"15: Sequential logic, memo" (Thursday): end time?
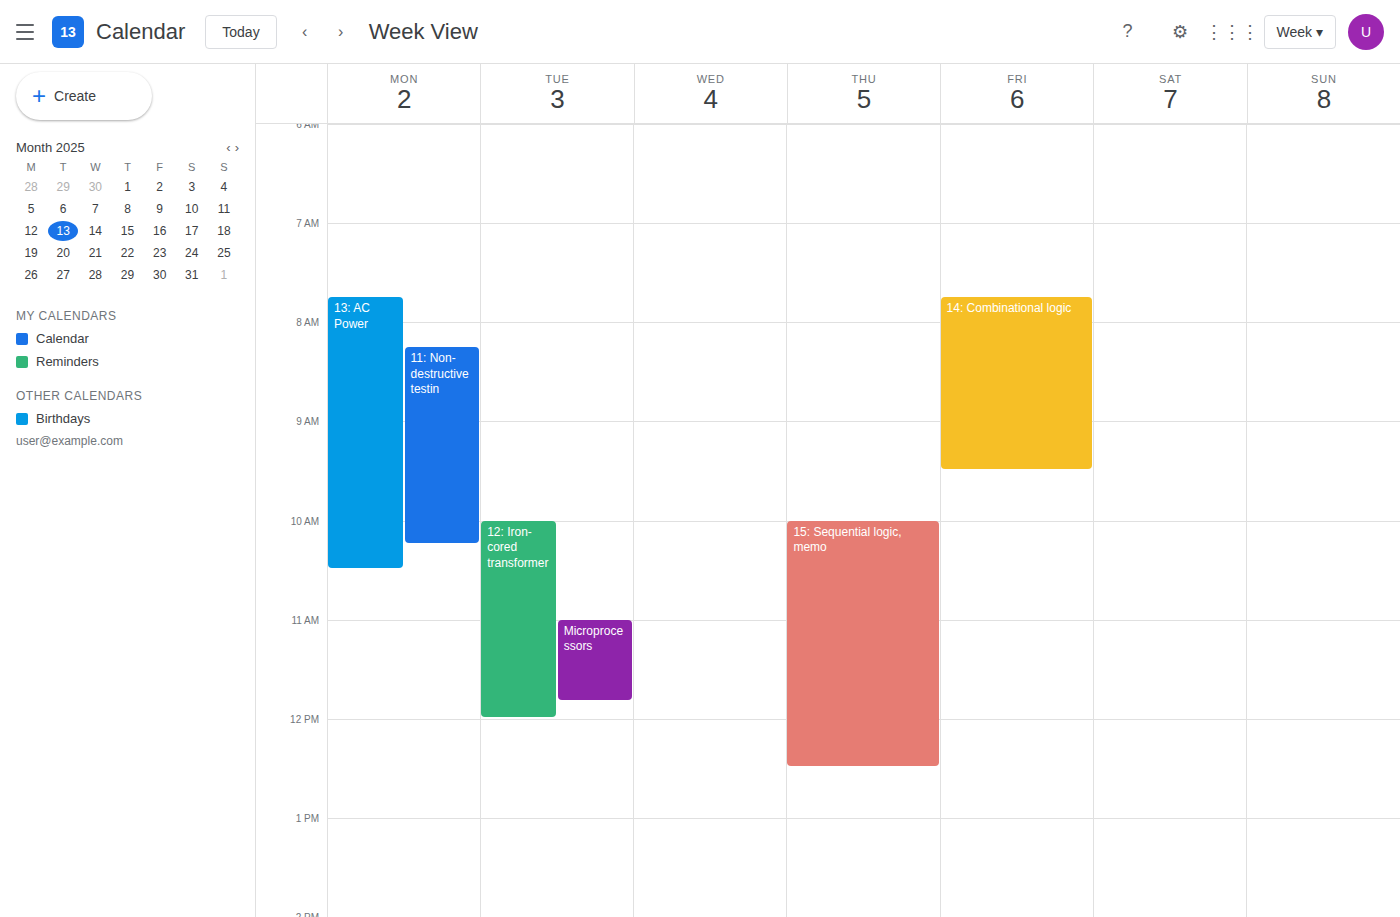
12:30 PM